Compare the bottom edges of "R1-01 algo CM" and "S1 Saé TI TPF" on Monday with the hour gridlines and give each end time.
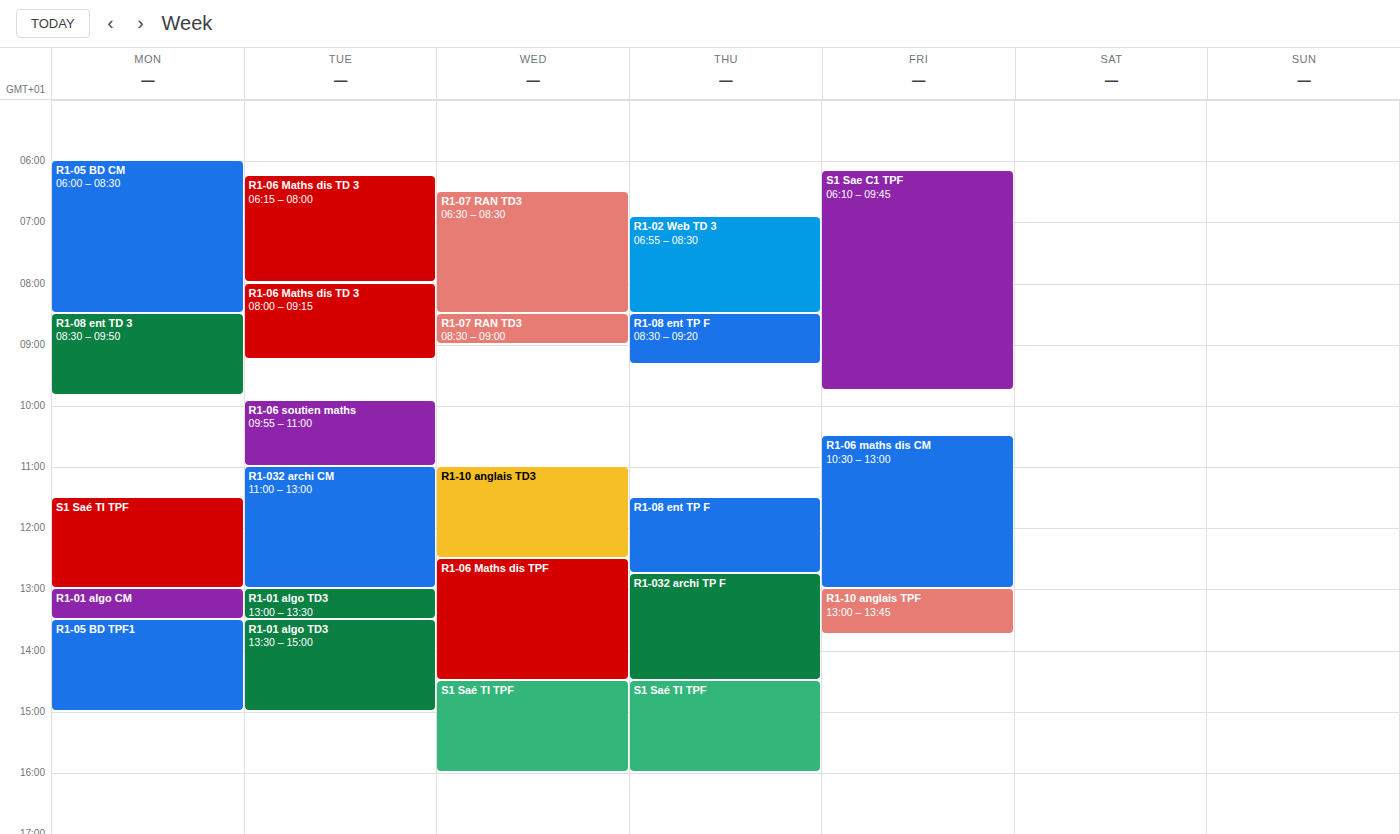
"R1-01 algo CM": 1:30 PM, halfway between the 1 PM and 2 PM lines. "S1 Saé TI TPF": 1:00 PM, exactly on the 1 PM line.